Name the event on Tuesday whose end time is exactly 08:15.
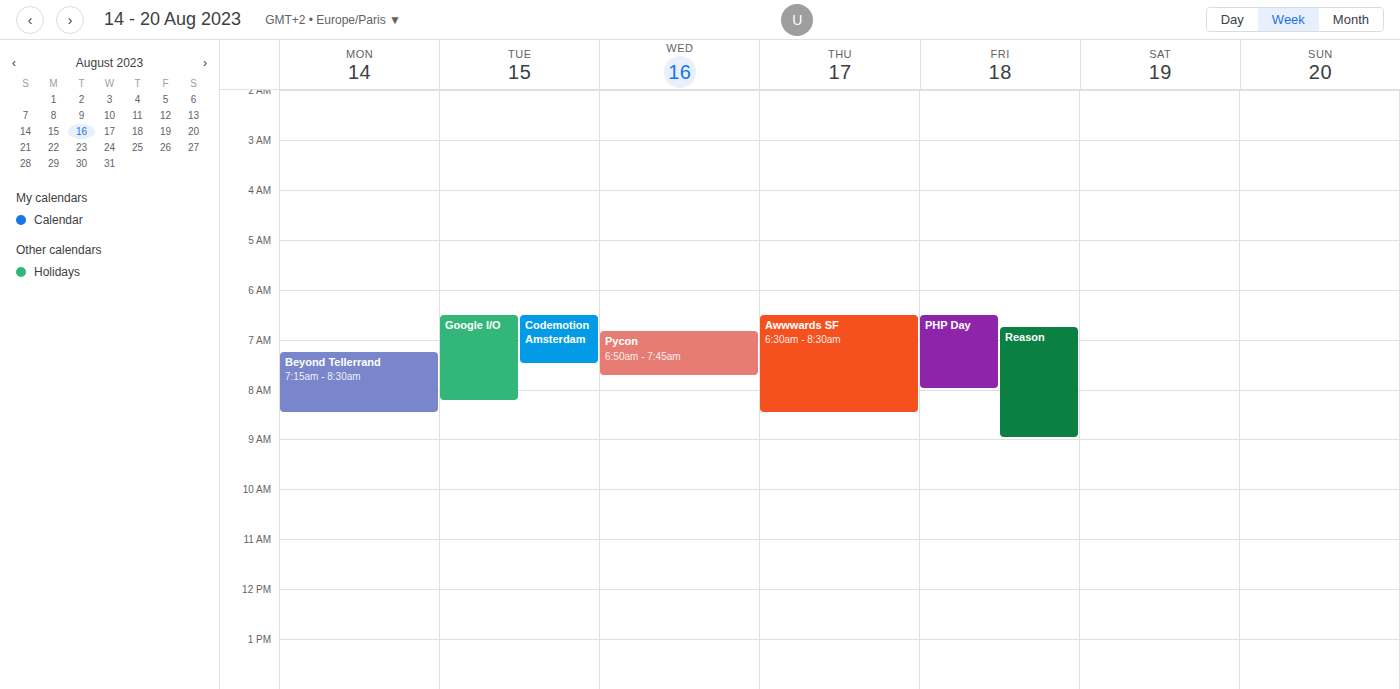
"Google I/O"